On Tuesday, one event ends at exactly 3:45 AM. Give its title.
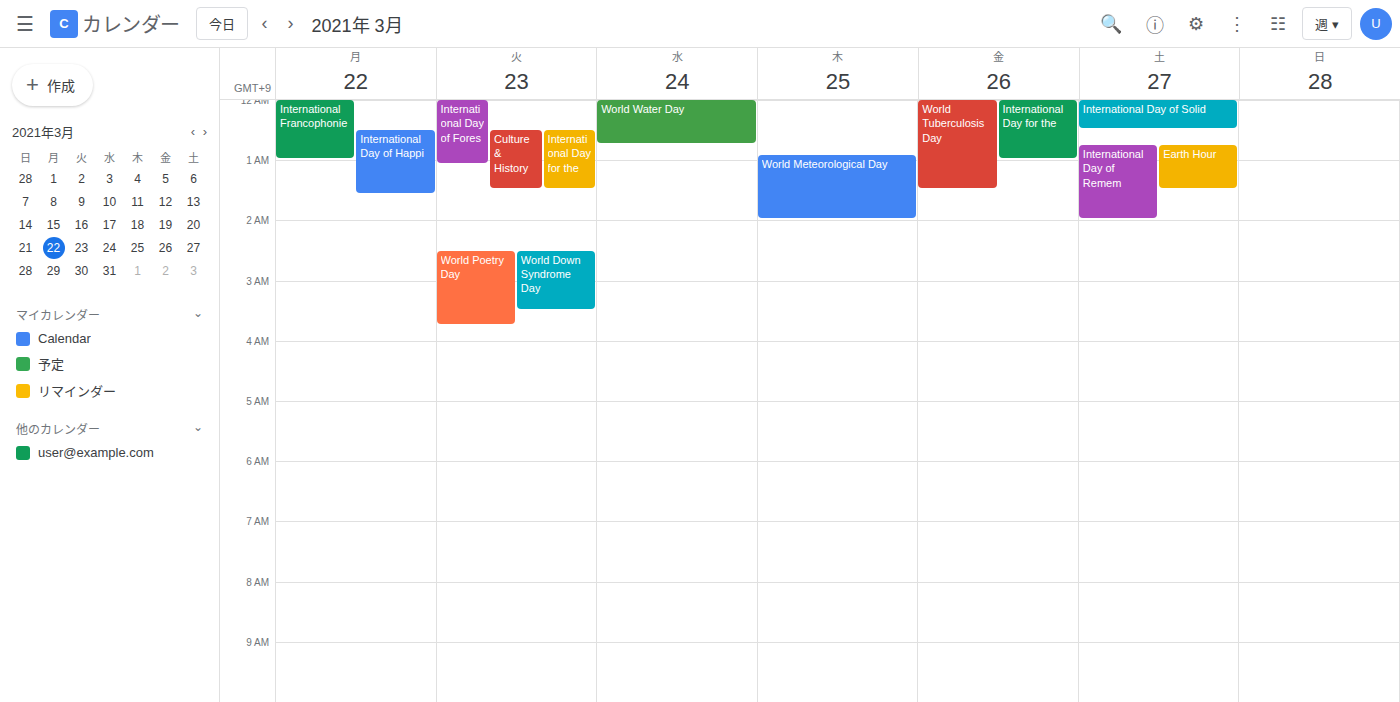
"World Poetry Day"